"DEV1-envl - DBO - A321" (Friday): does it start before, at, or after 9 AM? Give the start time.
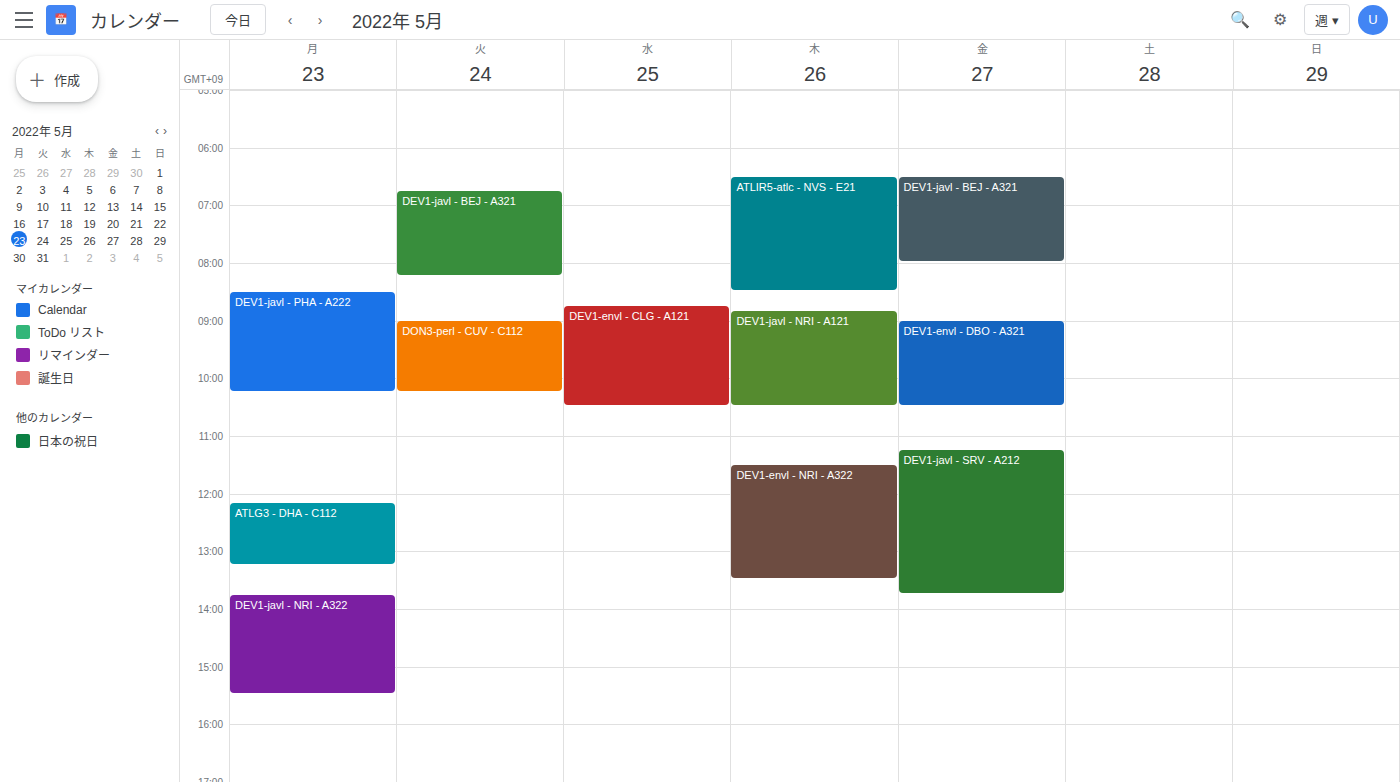
9:00 AM -- exactly at 9 AM, on the 9 AM line.